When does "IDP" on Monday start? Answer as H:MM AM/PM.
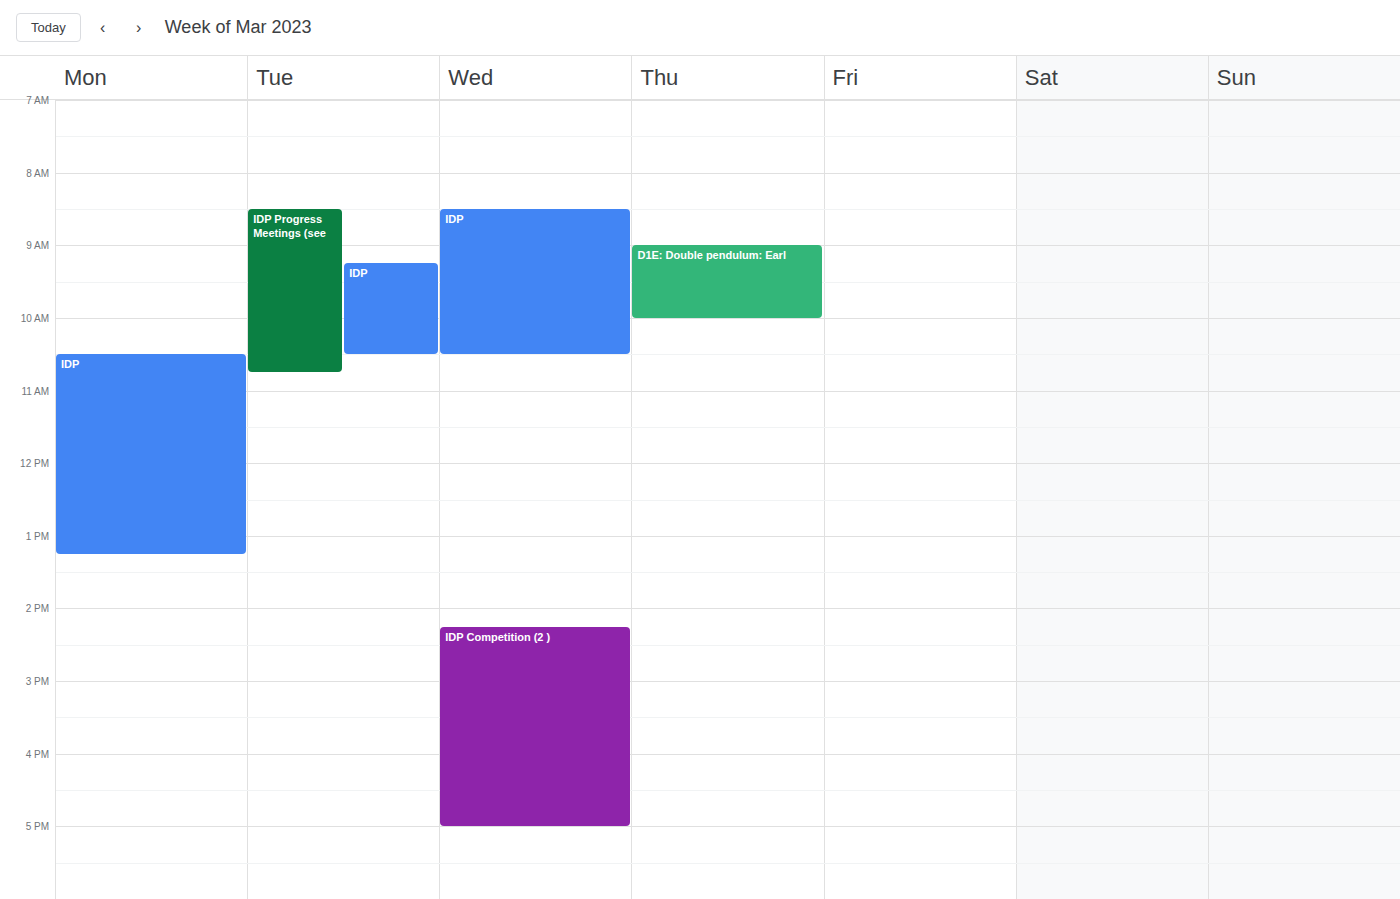
10:30 AM